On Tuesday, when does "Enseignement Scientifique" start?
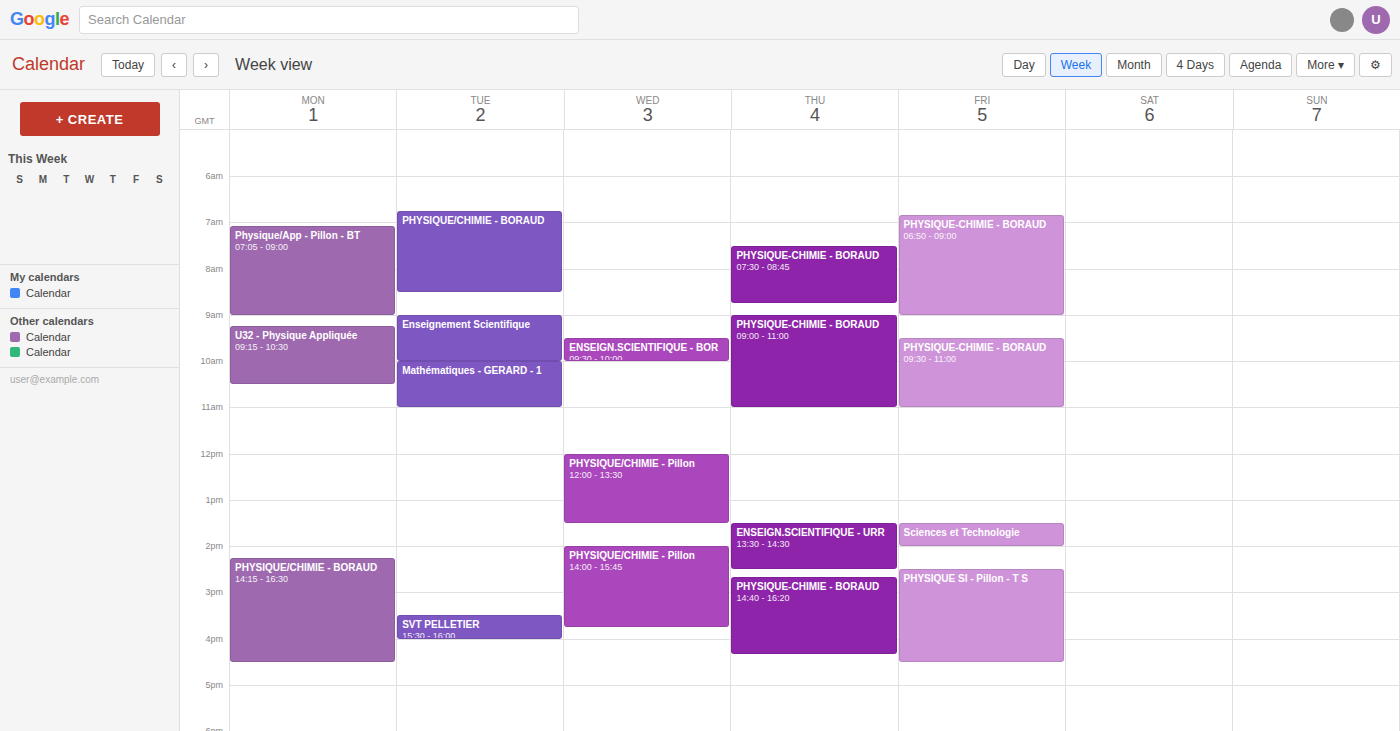
9:00 AM